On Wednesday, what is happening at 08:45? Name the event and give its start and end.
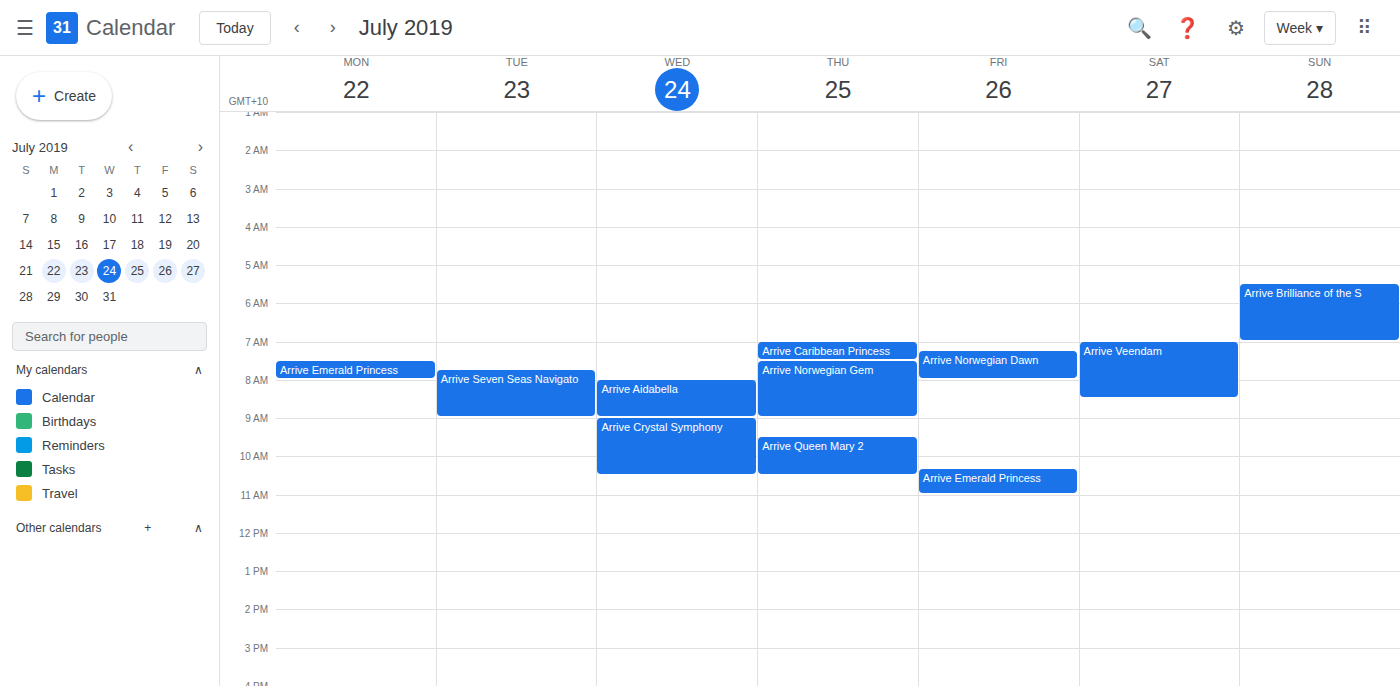
"Arrive Aidabella", 08:00 to 09:00